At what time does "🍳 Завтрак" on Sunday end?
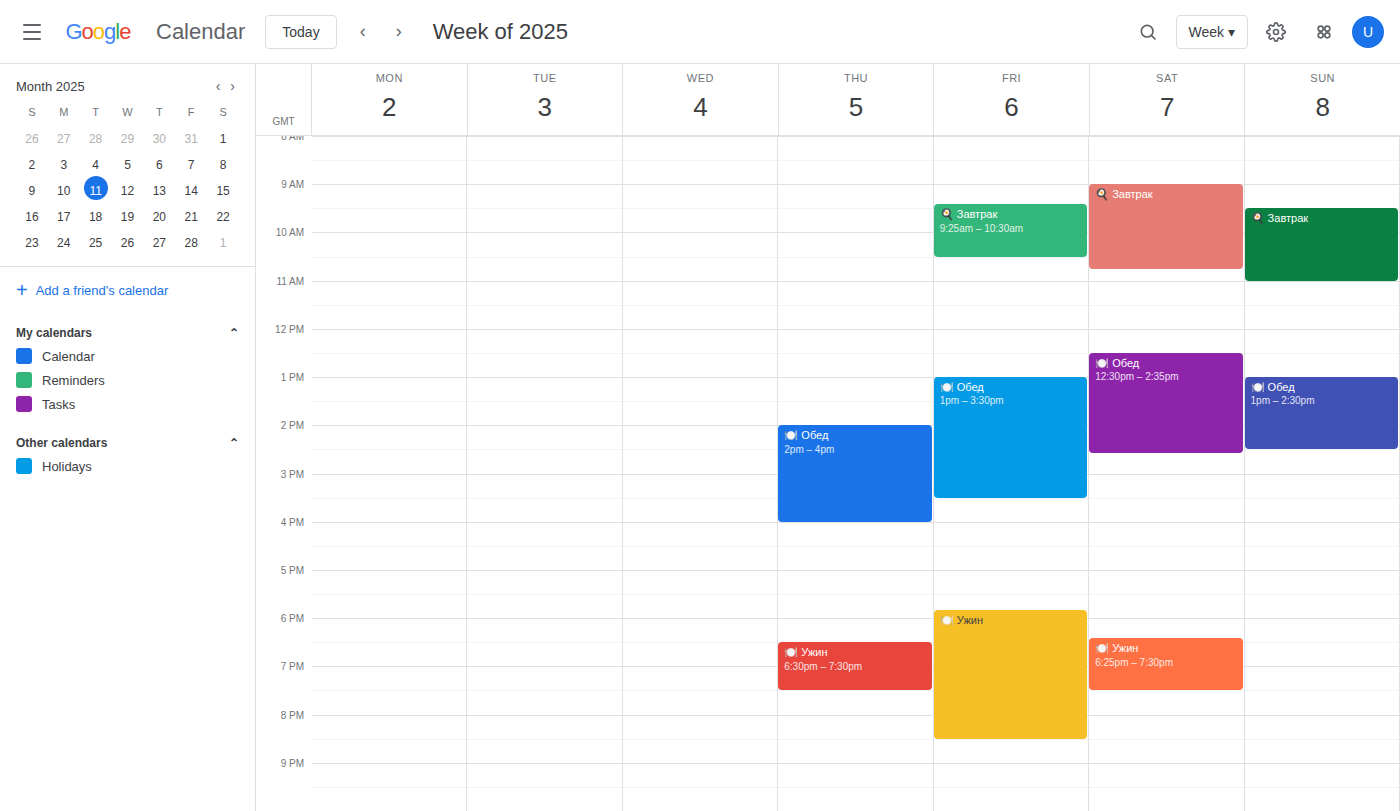
11:00 AM